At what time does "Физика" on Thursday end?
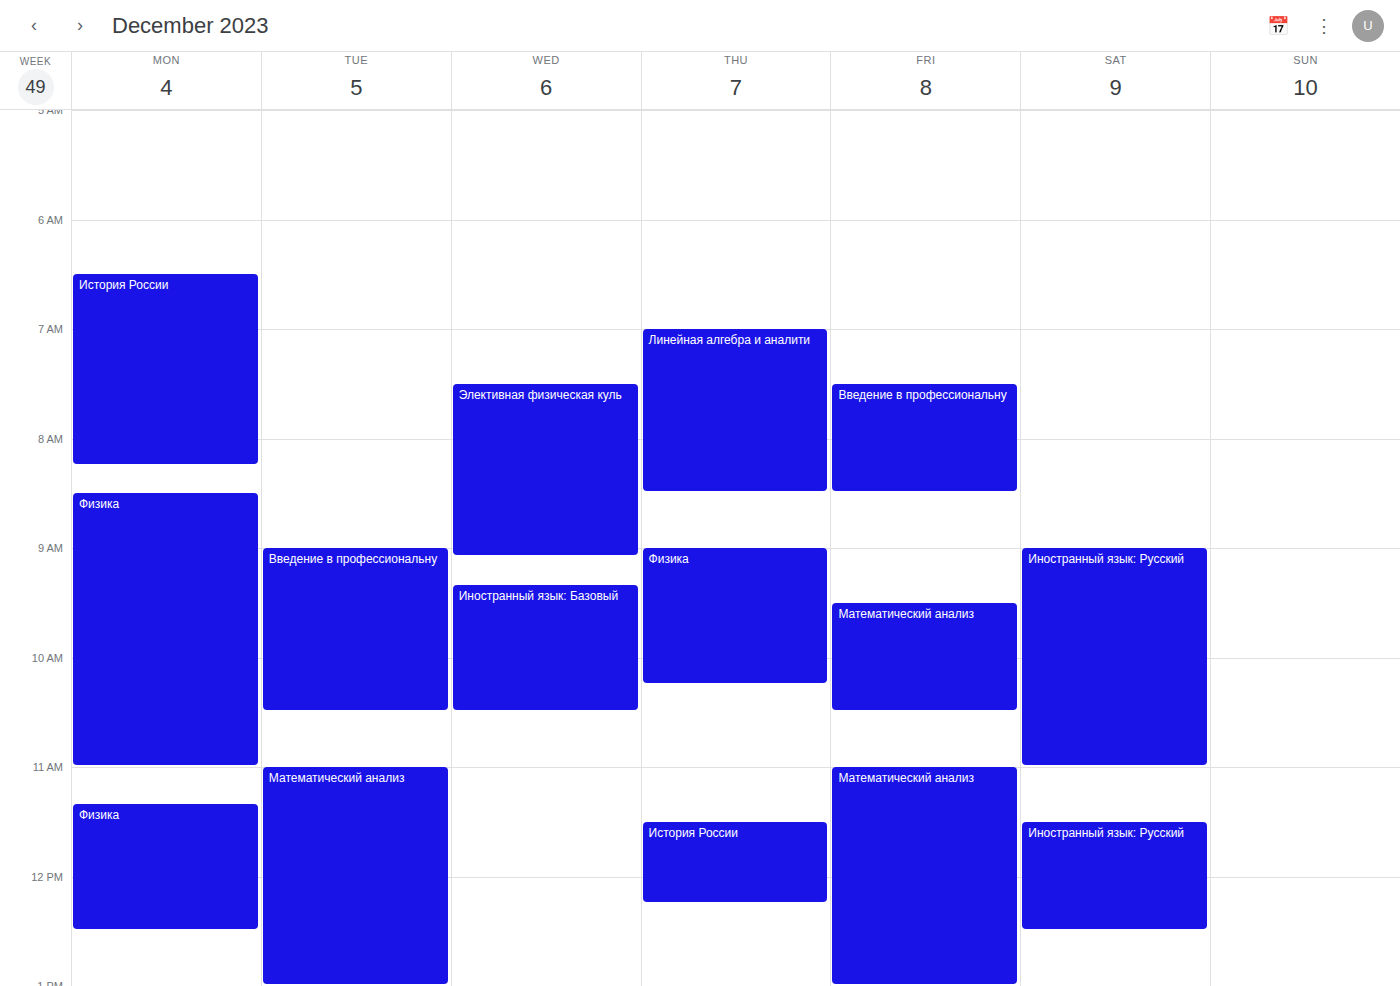
10:15 AM